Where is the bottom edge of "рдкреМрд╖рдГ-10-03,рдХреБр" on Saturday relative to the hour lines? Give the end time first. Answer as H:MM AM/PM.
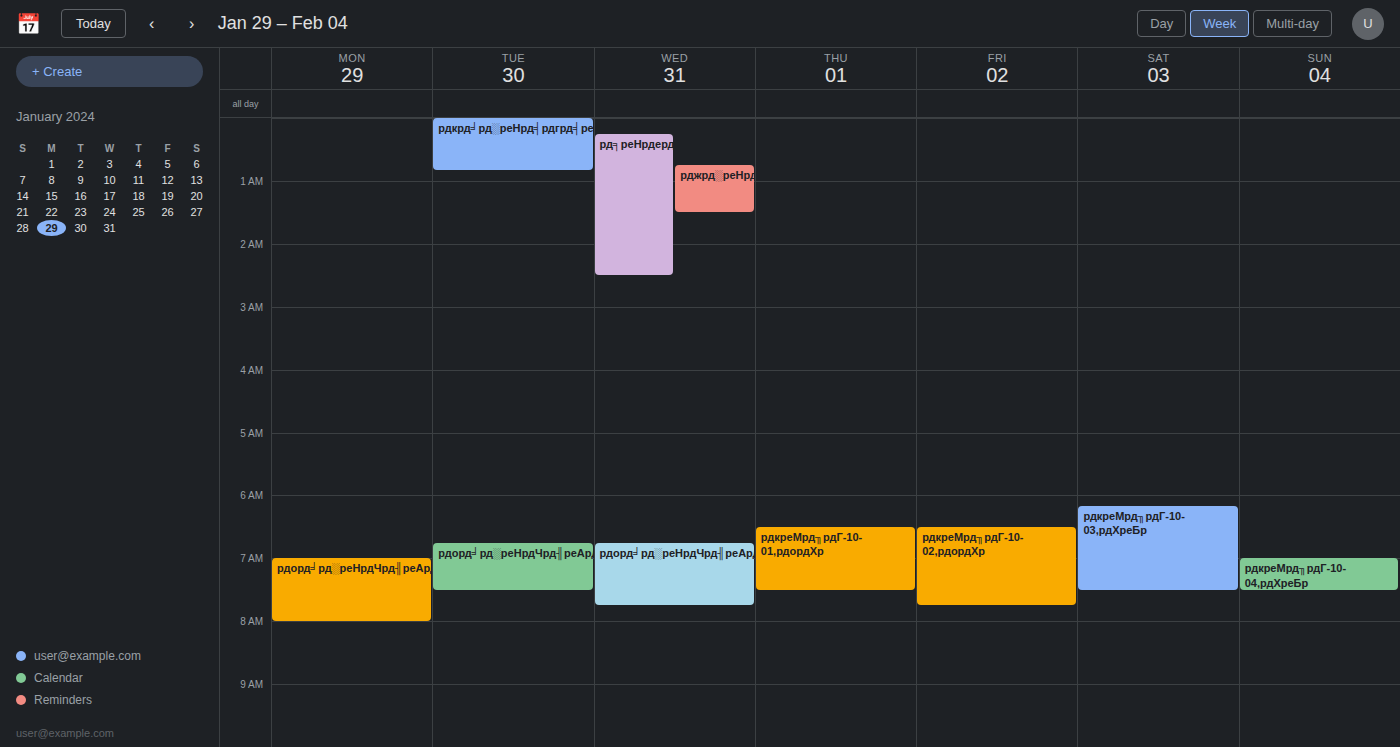
7:30 AM -- halfway between the 7 AM and 8 AM lines.